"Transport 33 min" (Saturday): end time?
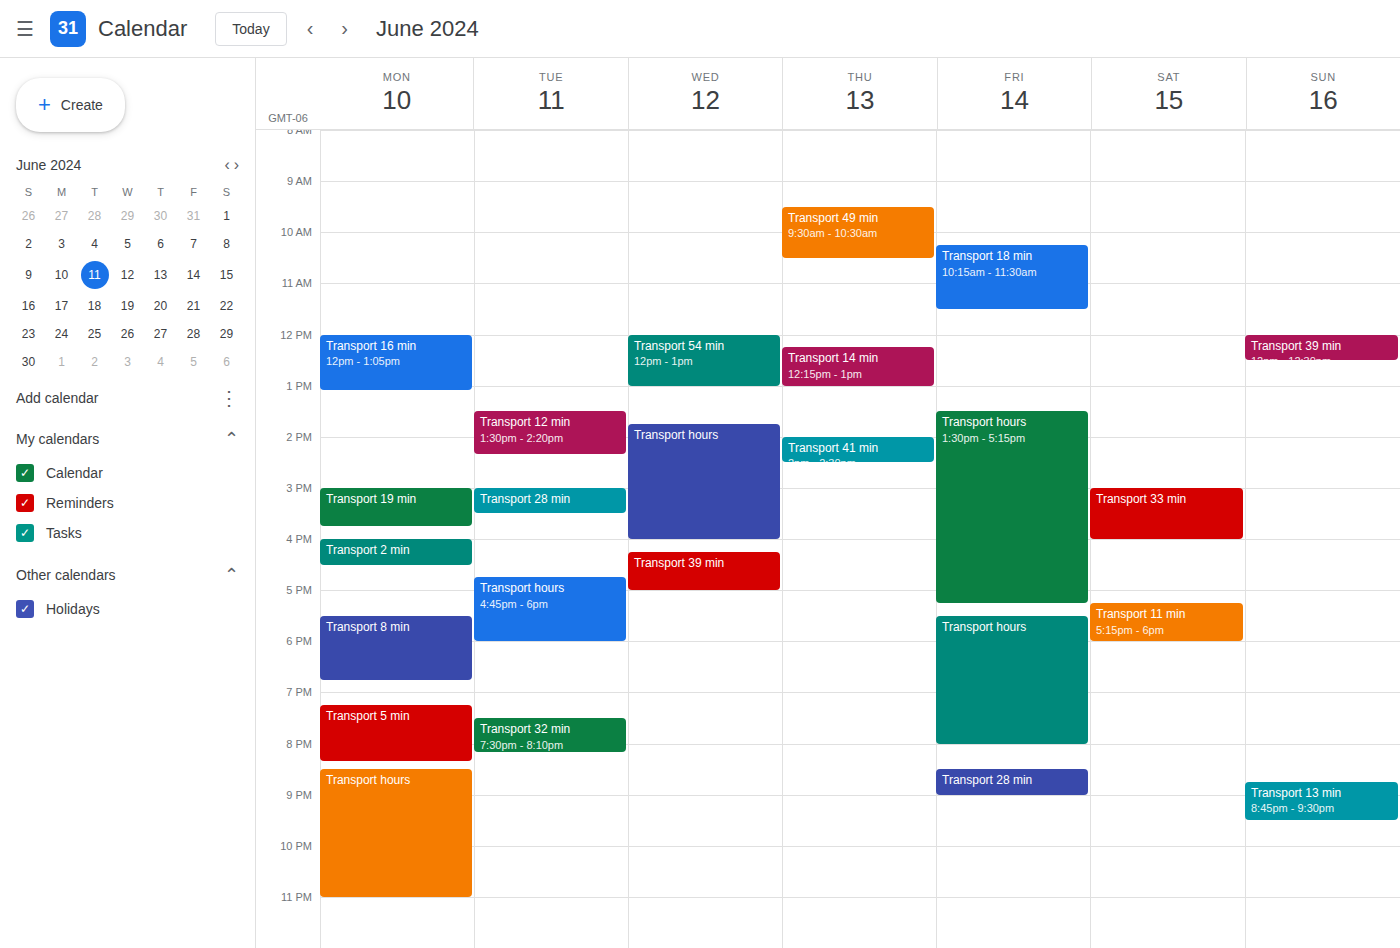
4:00 PM